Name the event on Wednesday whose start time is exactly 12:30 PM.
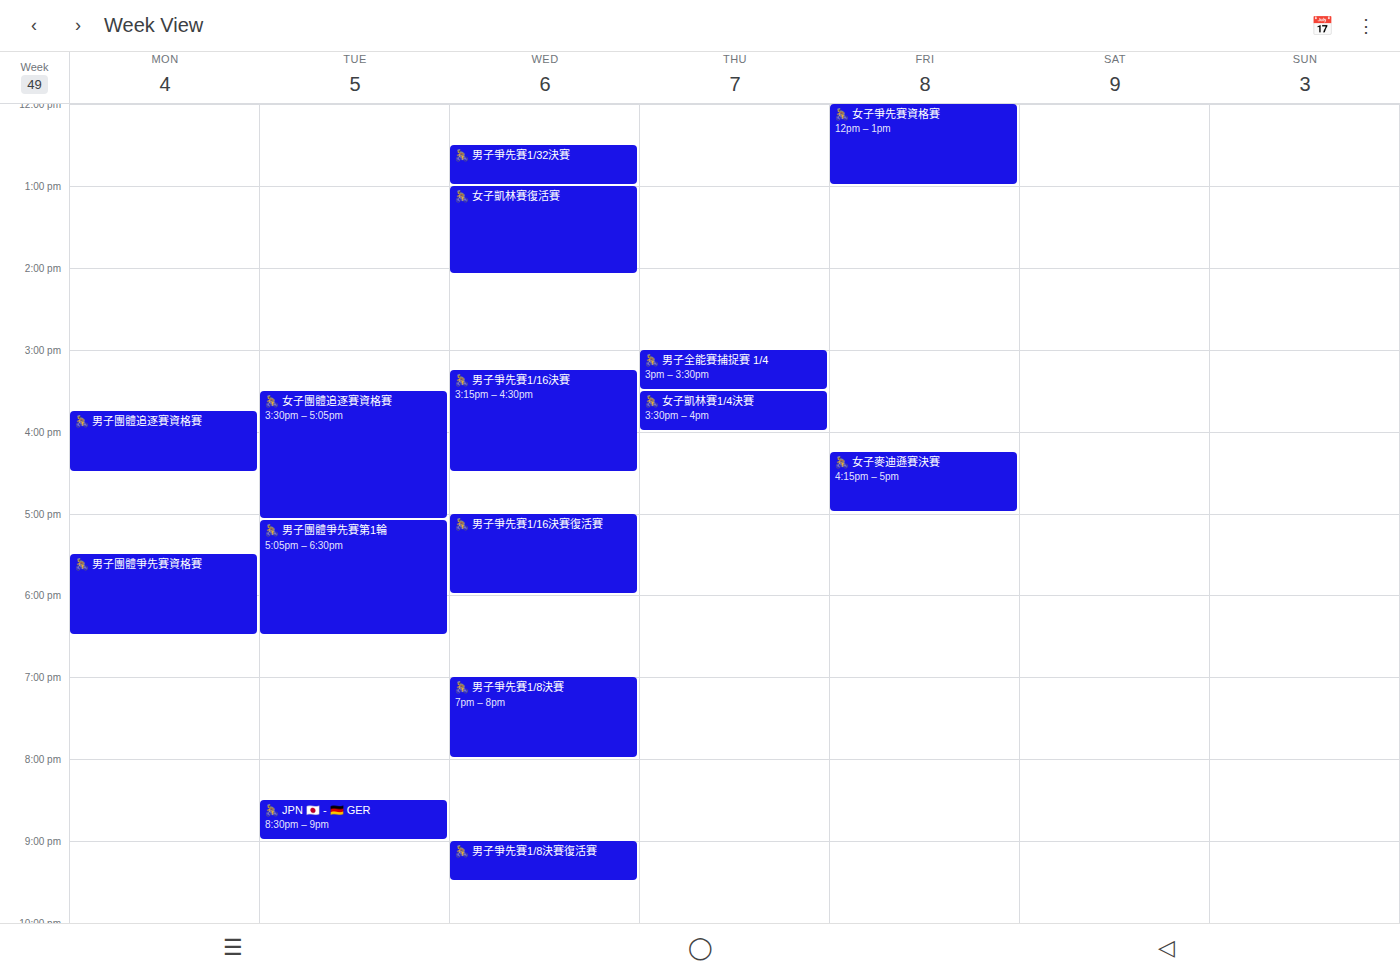
"🚴 男子爭先賽1/32決賽"